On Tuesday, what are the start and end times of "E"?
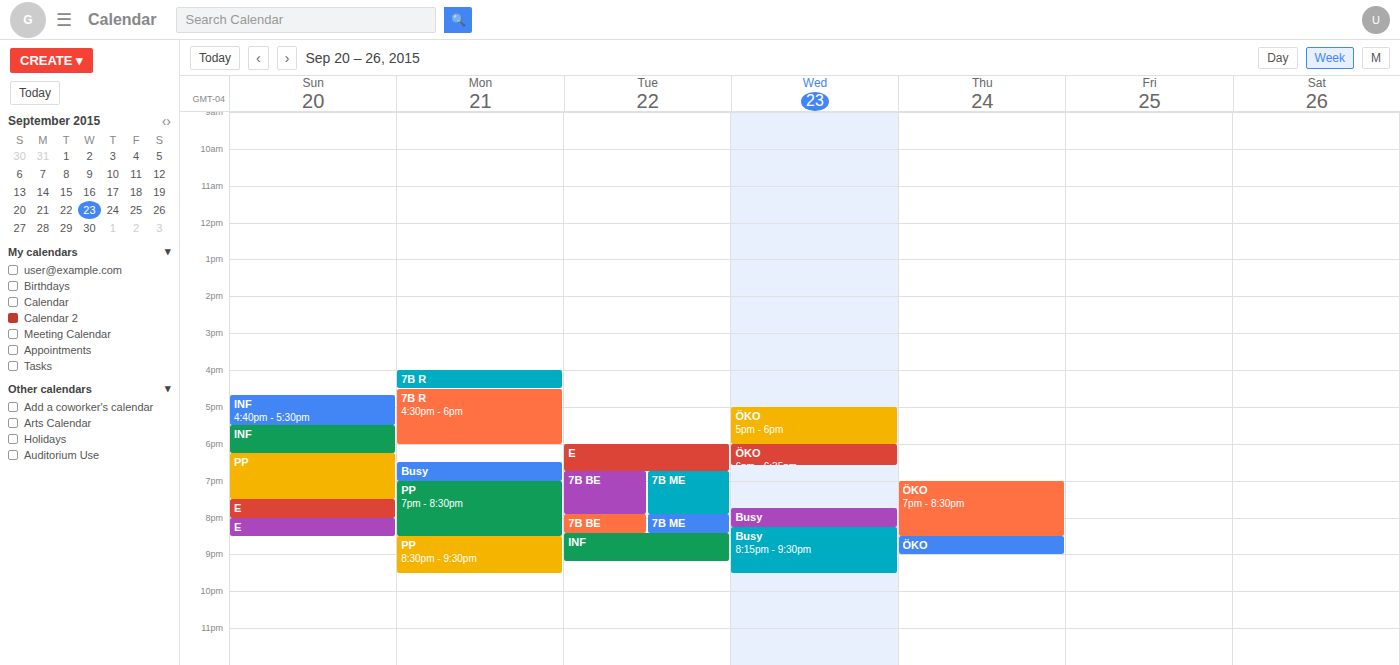
6:00 PM to 6:45 PM